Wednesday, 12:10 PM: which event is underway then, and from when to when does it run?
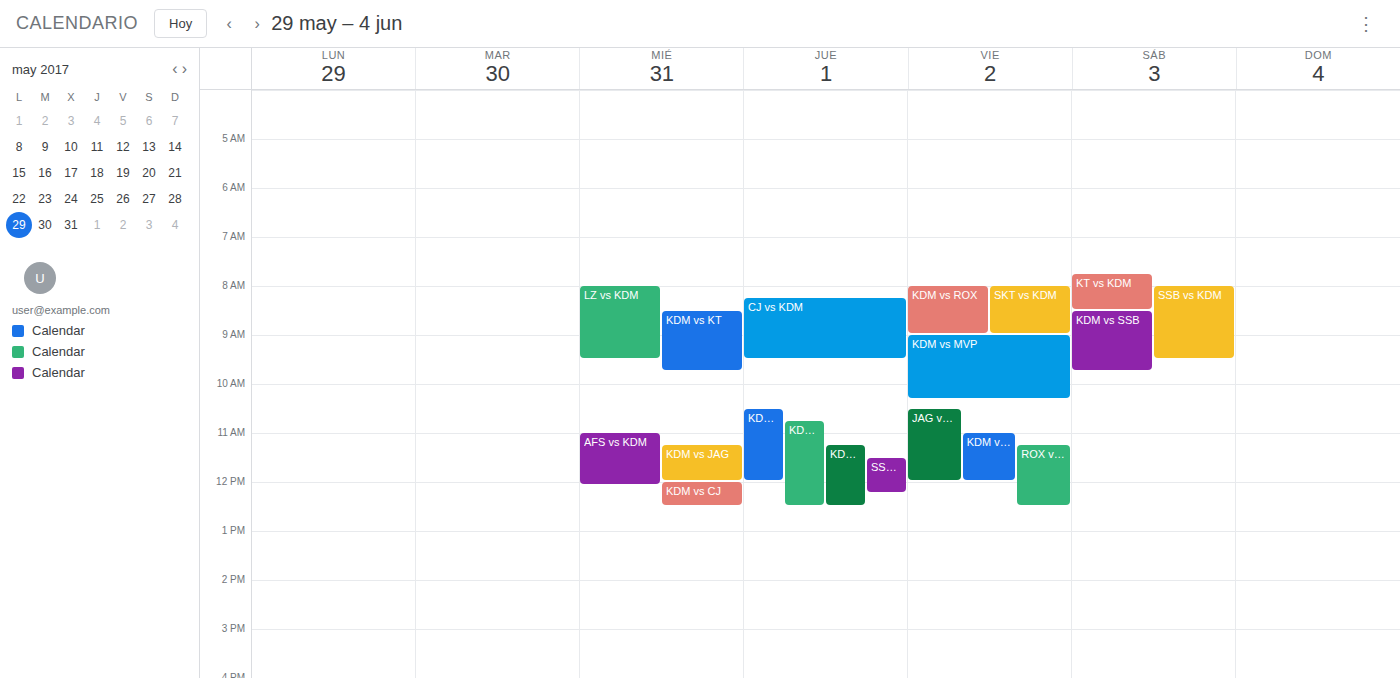
"KDM vs CJ", 12:00 PM to 12:30 PM